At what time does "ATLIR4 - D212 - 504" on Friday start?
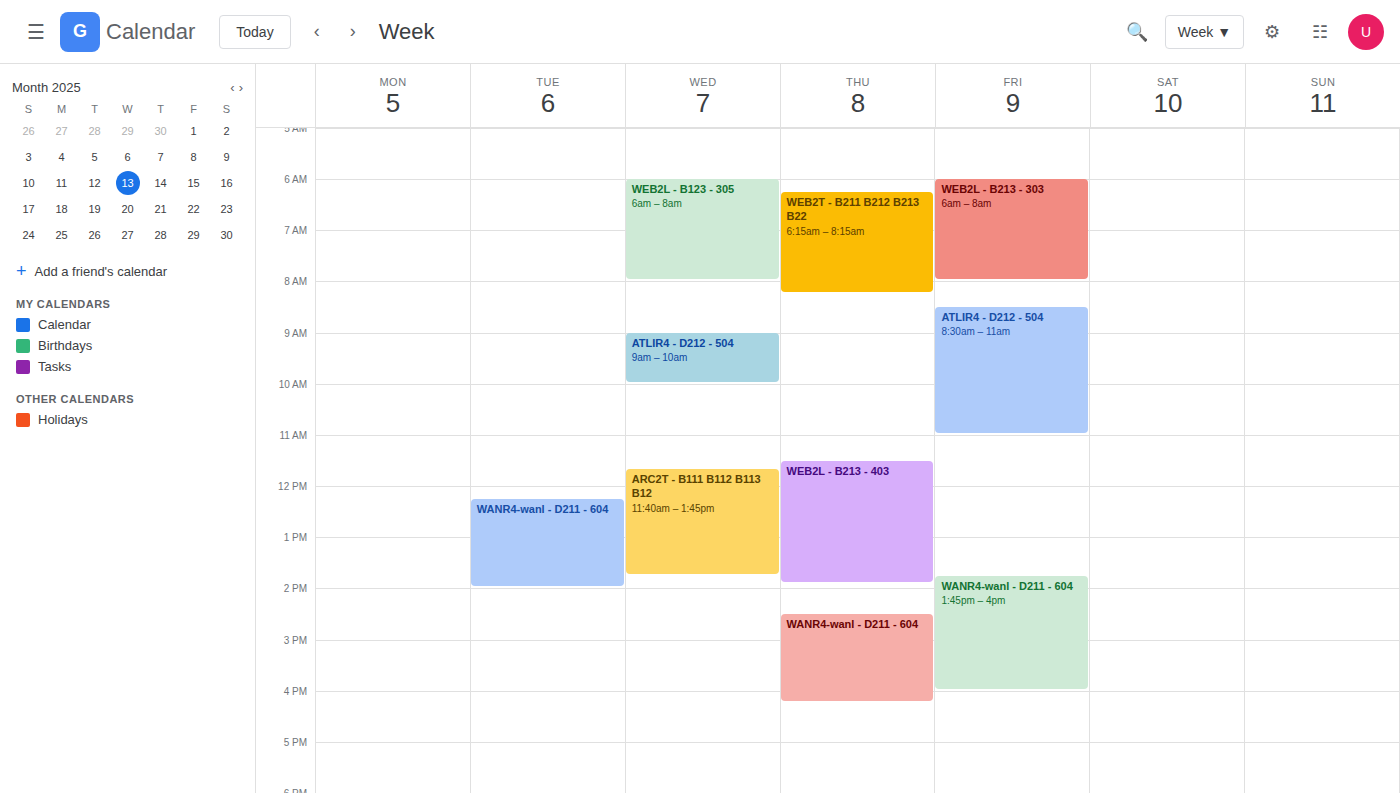
08:30